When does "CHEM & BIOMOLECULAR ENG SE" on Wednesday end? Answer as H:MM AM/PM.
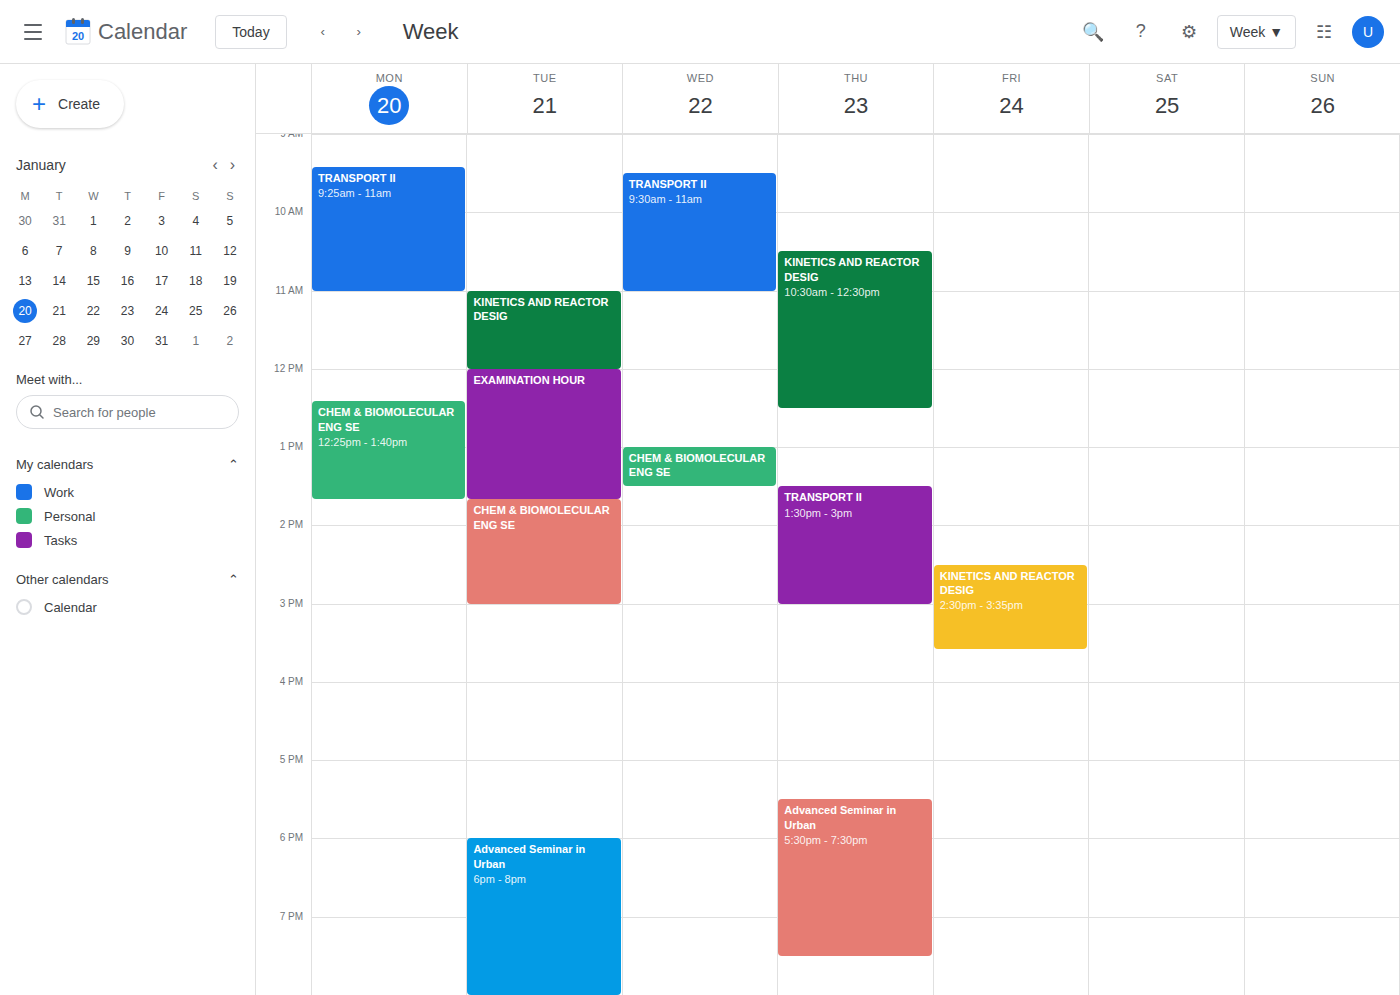
1:30 PM